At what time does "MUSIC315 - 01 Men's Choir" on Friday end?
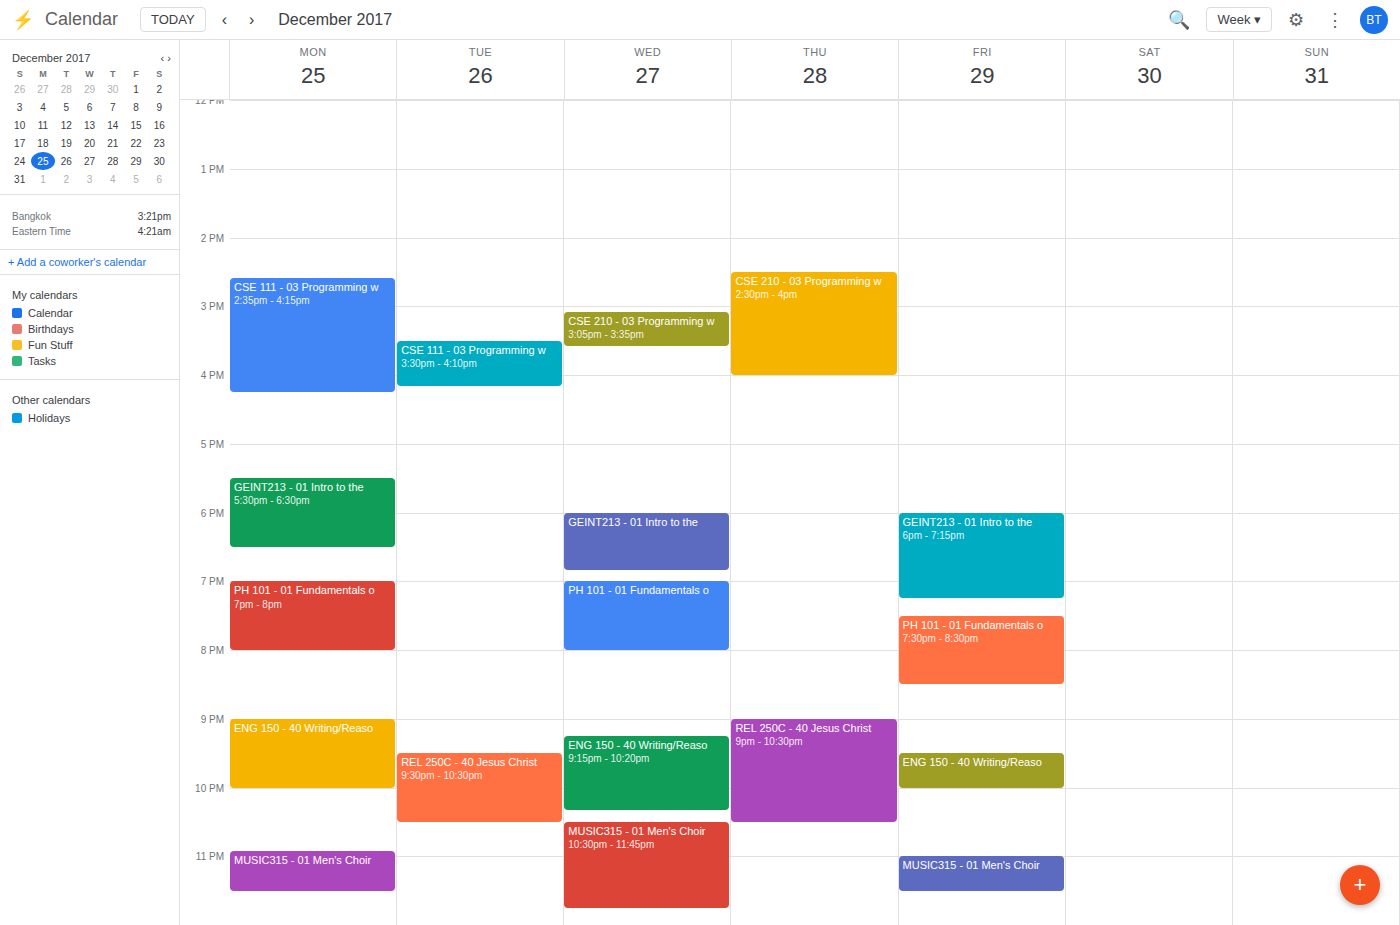
23:30